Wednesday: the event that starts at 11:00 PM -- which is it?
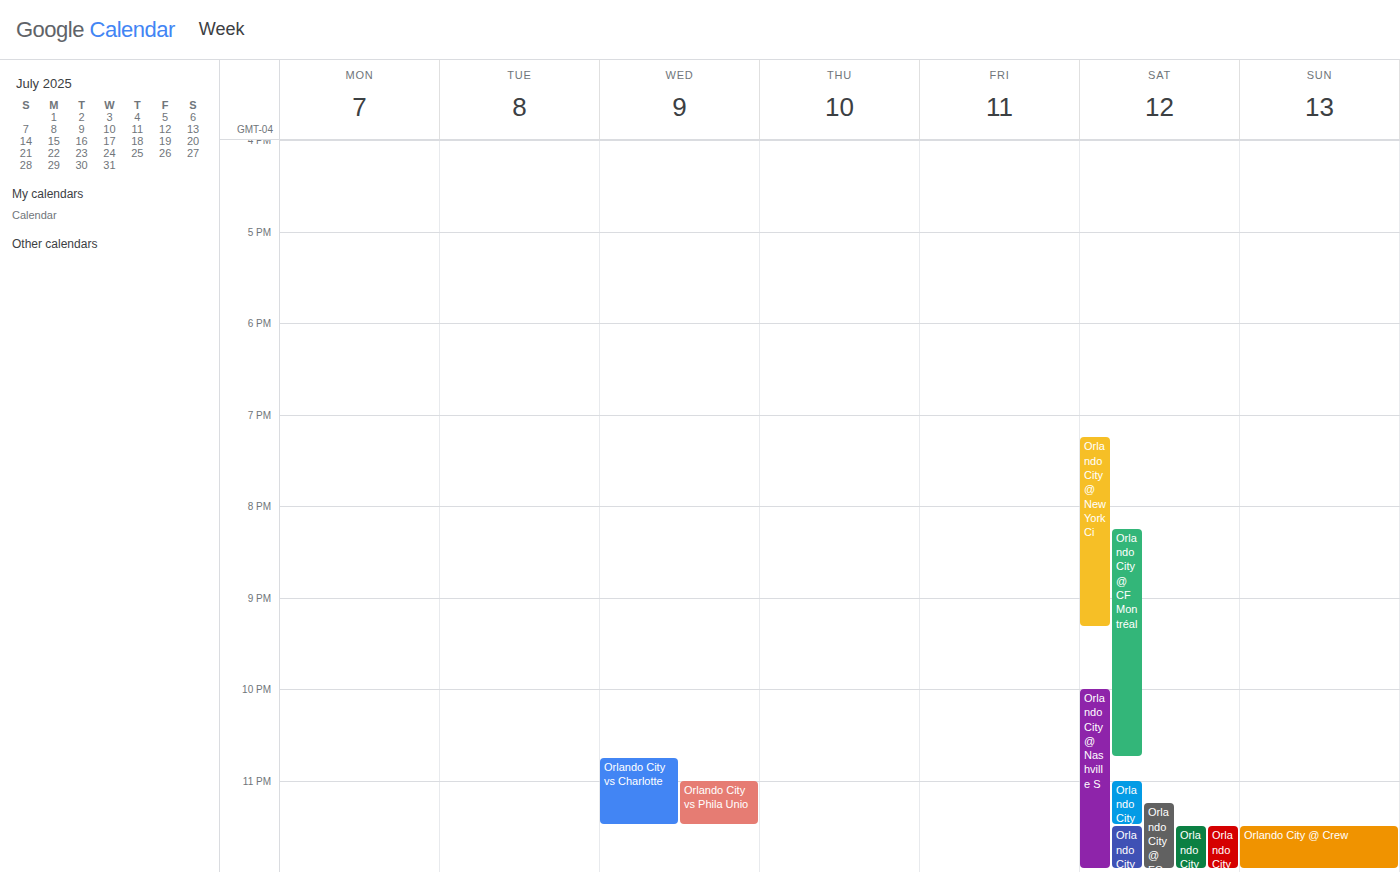
"Orlando City vs Phila Unio"